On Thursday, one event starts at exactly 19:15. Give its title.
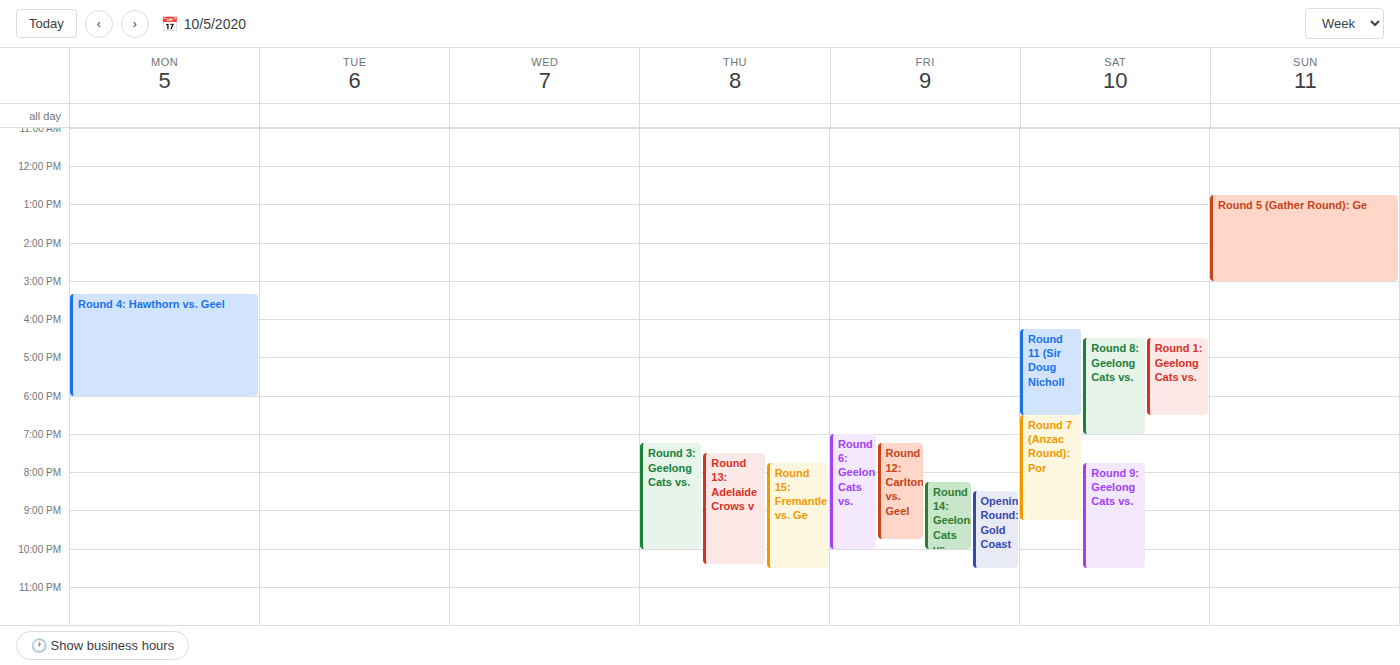
"Round 3: Geelong Cats vs."